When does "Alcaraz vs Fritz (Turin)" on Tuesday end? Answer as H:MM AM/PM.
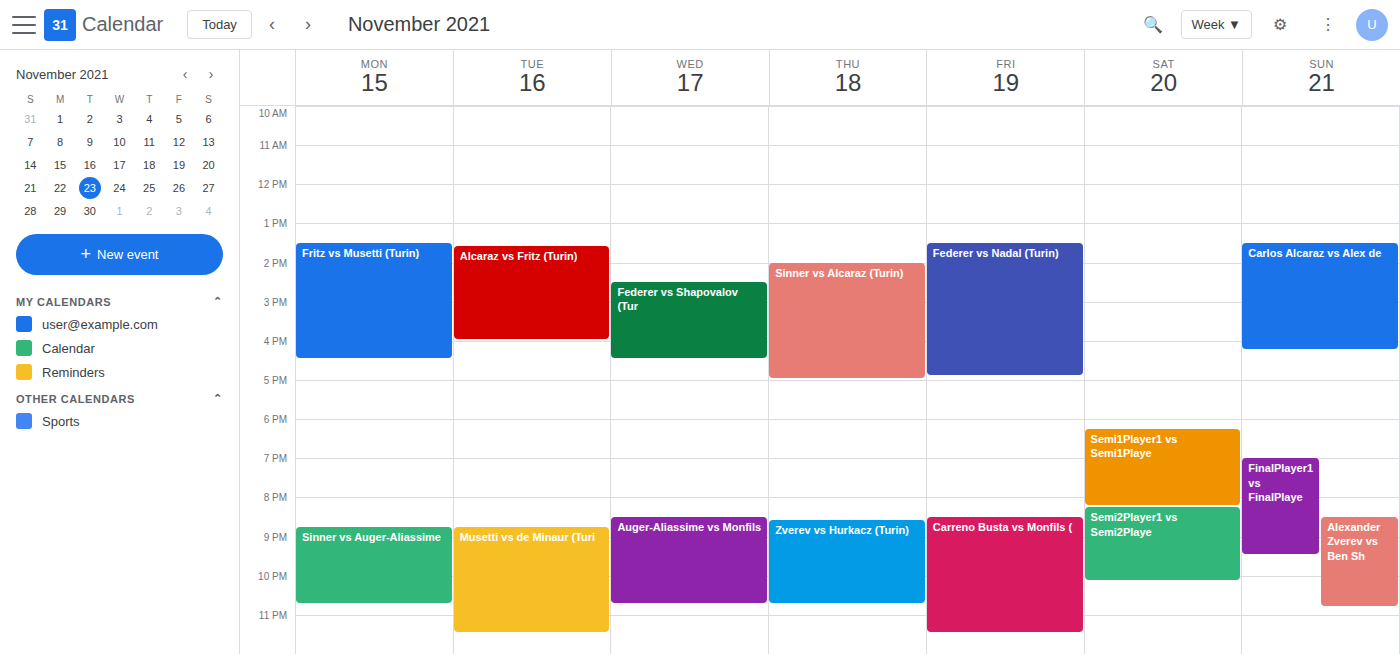
4:00 PM